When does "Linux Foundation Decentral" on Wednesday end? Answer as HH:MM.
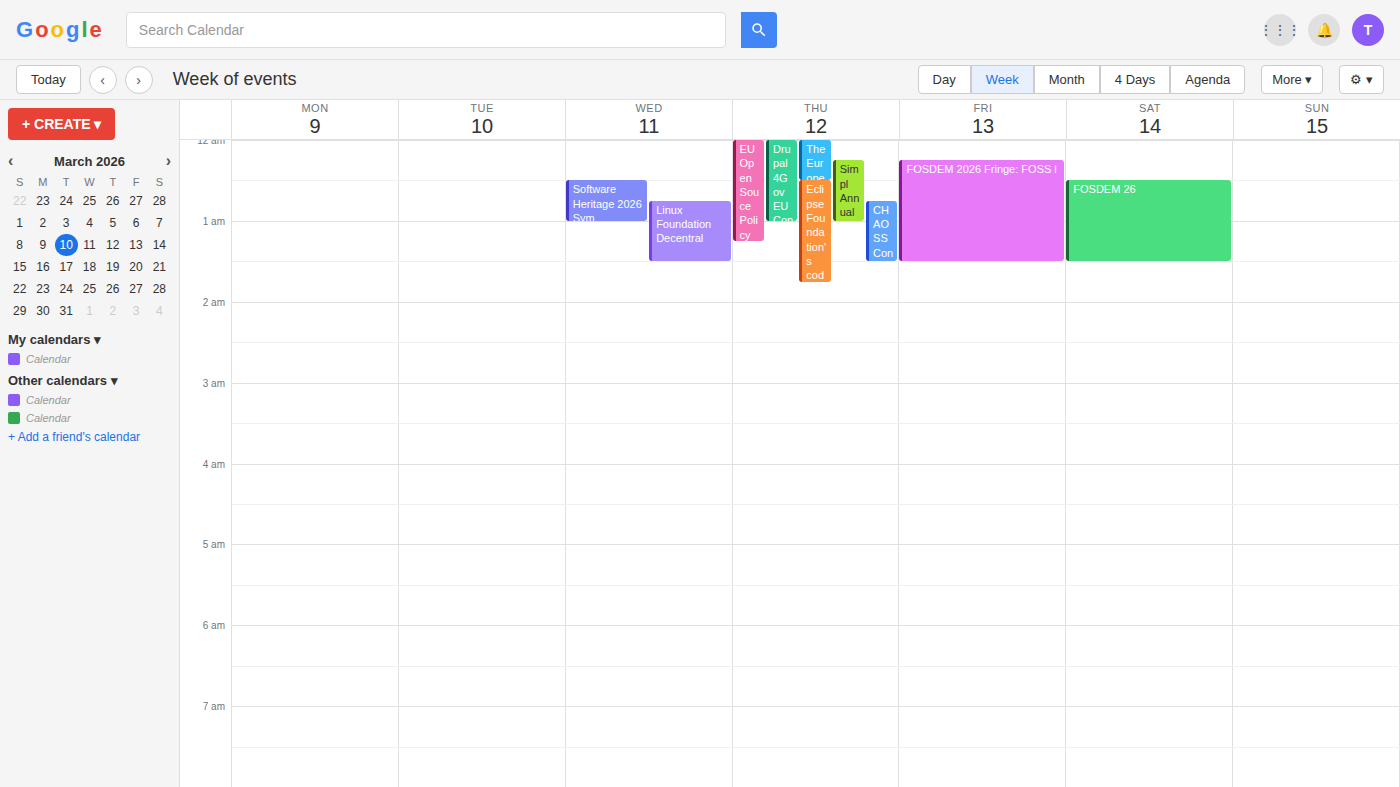
01:30